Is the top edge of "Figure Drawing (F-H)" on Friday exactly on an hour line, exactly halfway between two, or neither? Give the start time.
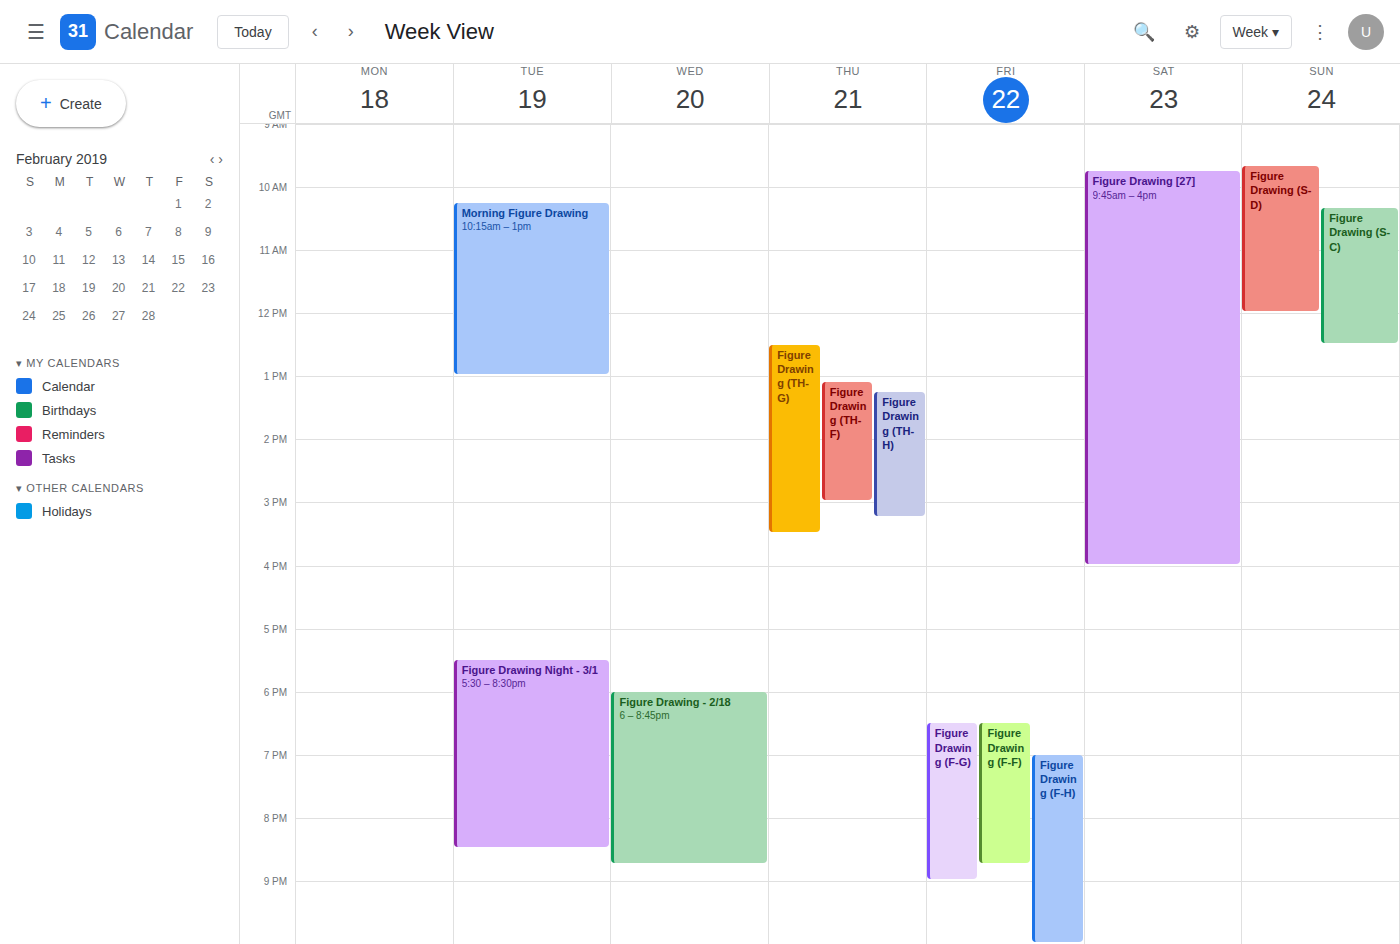
7:00 PM -- exactly on the 7 PM line.